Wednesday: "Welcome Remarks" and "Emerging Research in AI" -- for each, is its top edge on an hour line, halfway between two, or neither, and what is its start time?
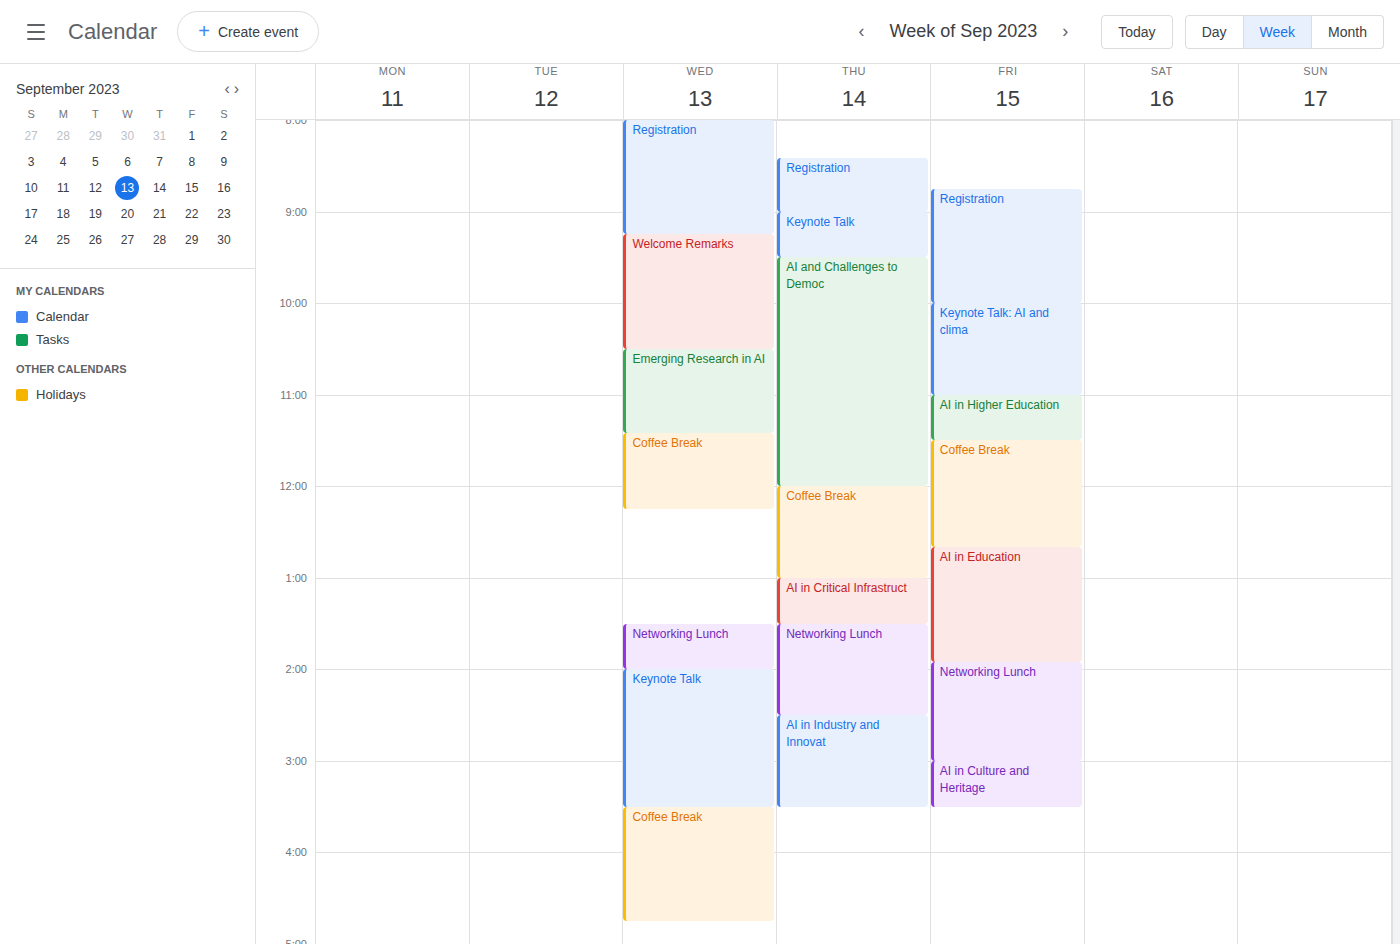
"Welcome Remarks": 9:15 AM, neither: a quarter of the way from the 9 AM line to the 10 AM line. "Emerging Research in AI": 10:30 AM, halfway between the 10 AM and 11 AM lines.